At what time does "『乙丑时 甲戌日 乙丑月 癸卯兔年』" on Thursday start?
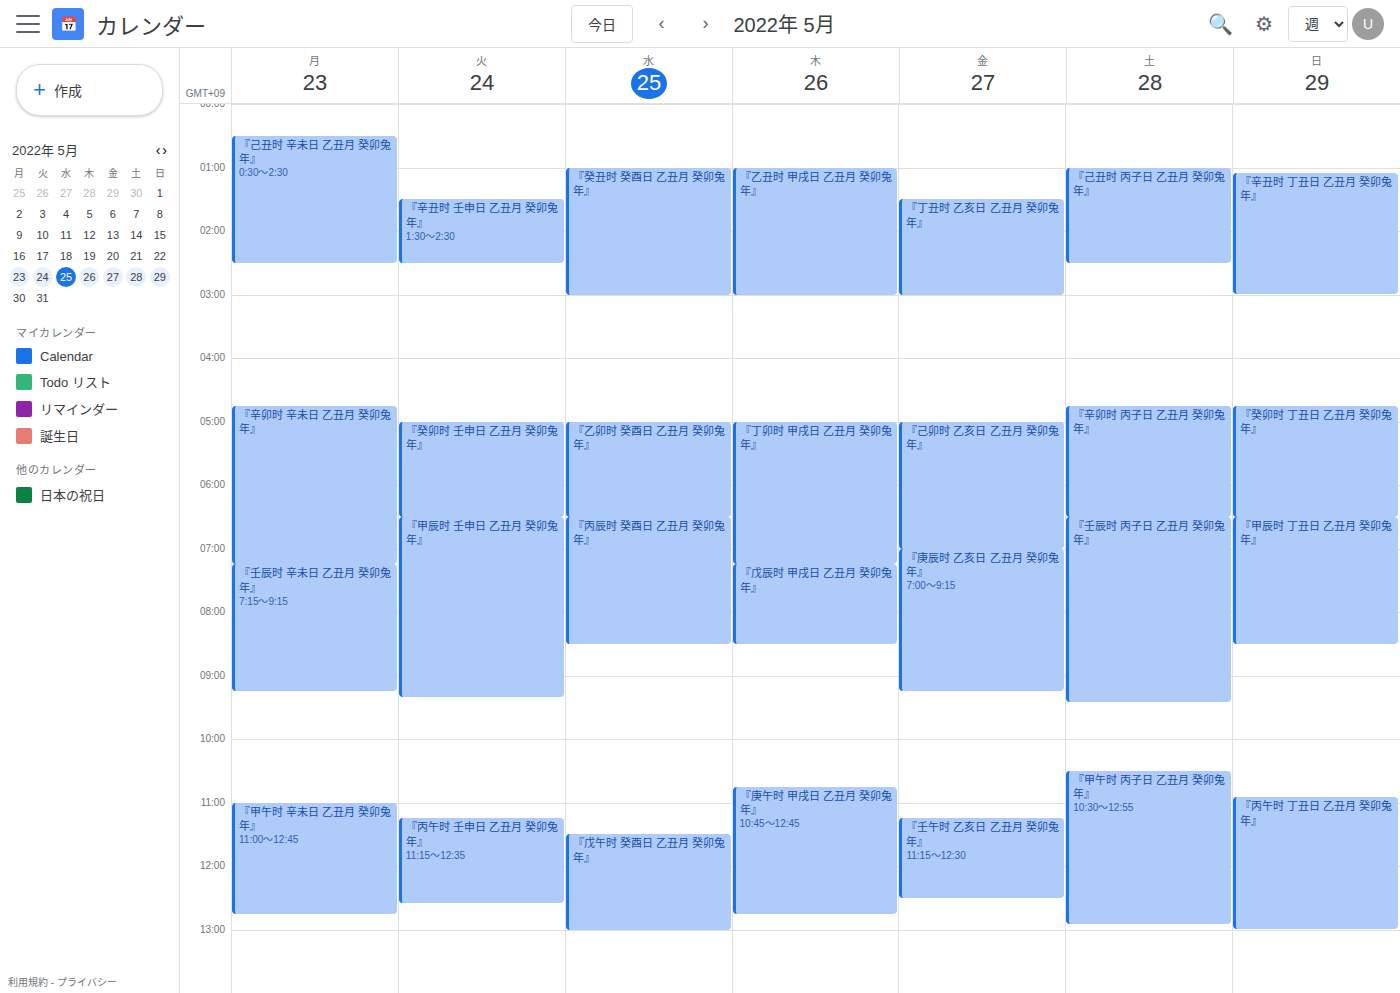
1:00 AM